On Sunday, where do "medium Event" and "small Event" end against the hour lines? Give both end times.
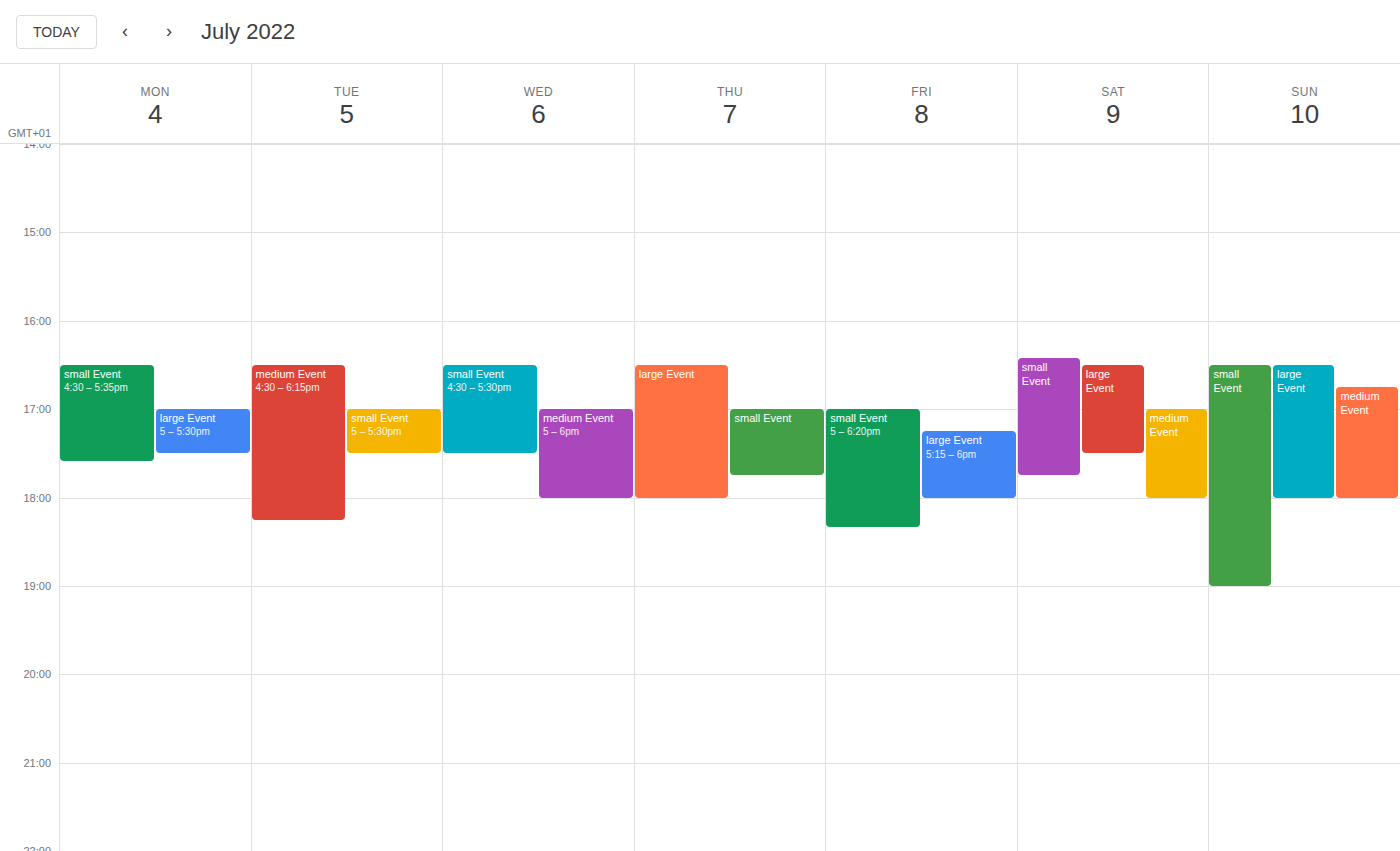
"medium Event": 6:00 PM, exactly on the 6 PM line. "small Event": 7:00 PM, exactly on the 7 PM line.